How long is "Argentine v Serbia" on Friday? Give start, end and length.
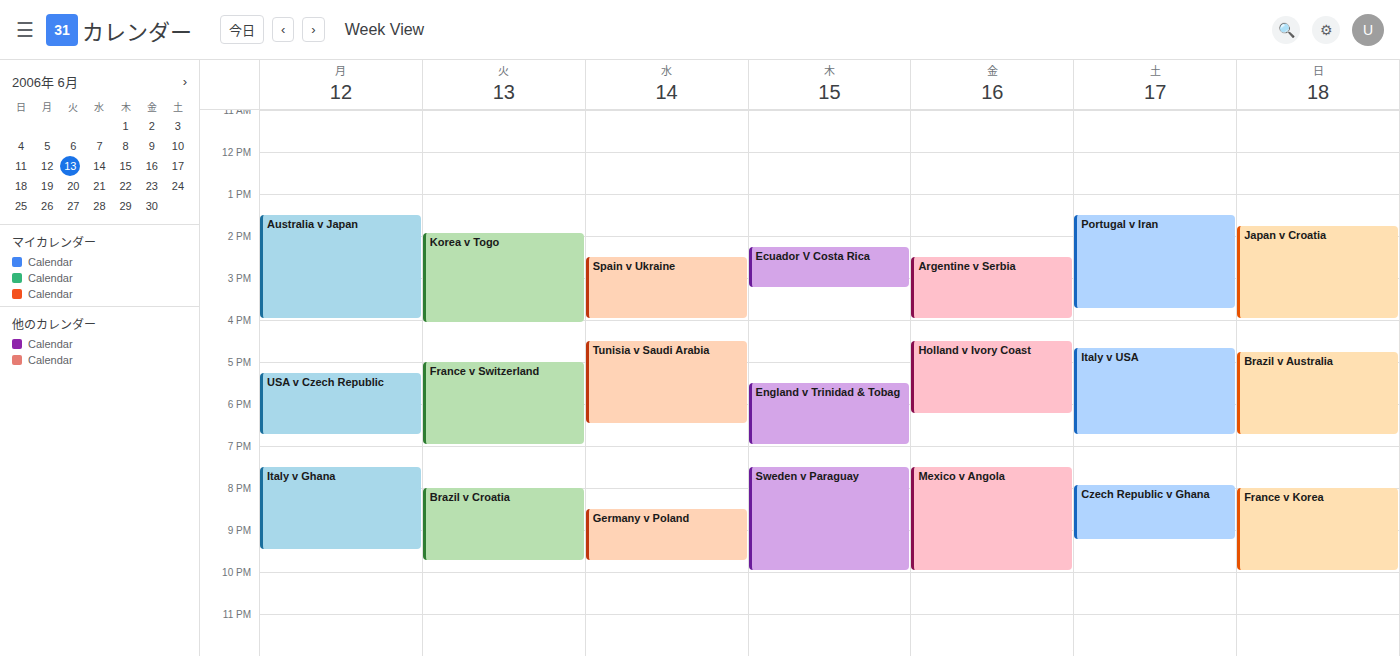
2:30 PM to 4:00 PM, 1 hour 30 minutes